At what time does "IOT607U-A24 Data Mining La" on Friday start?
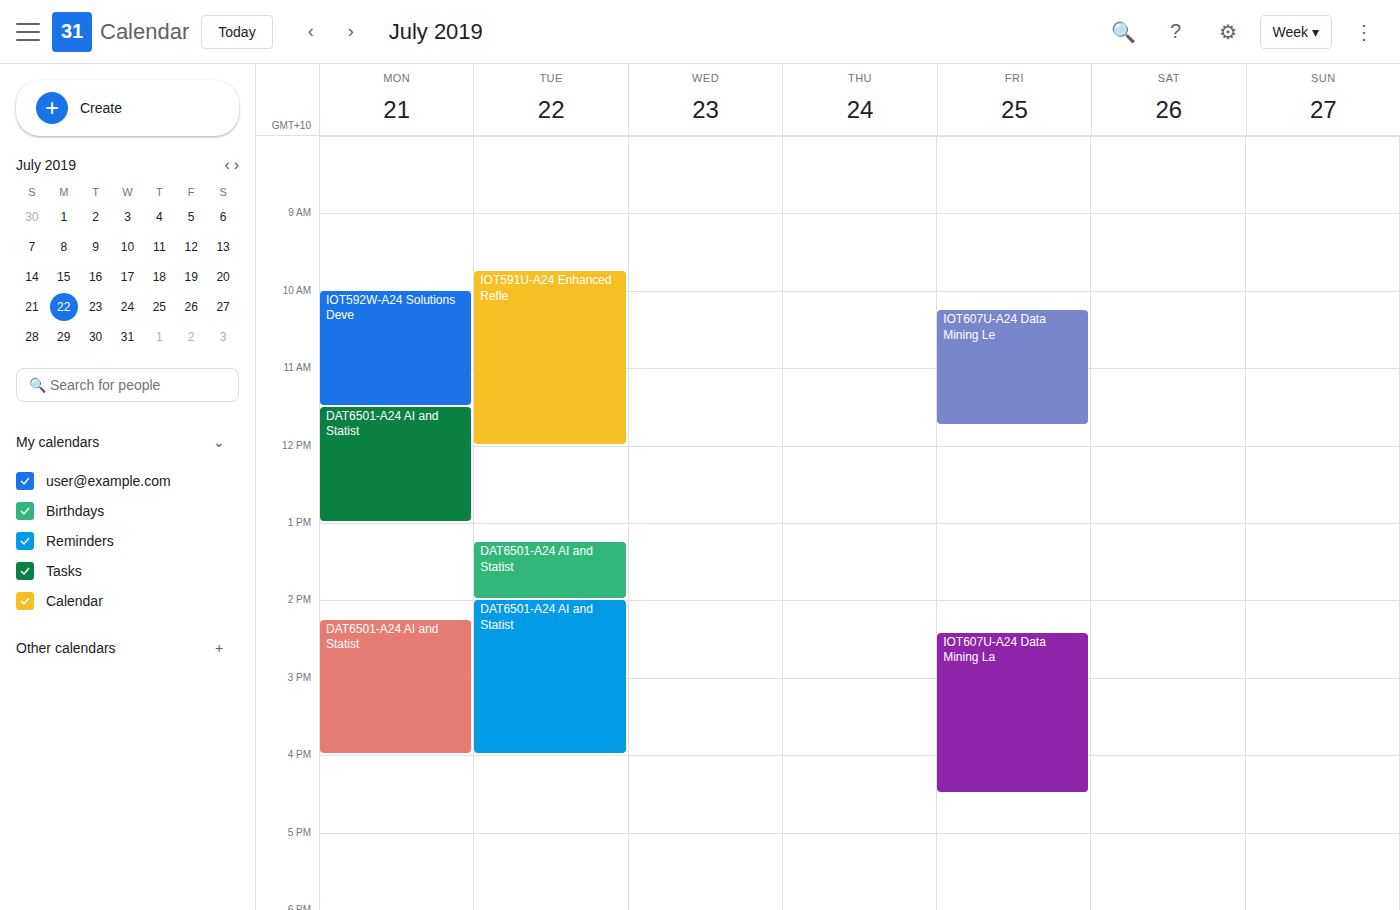
2:25 PM